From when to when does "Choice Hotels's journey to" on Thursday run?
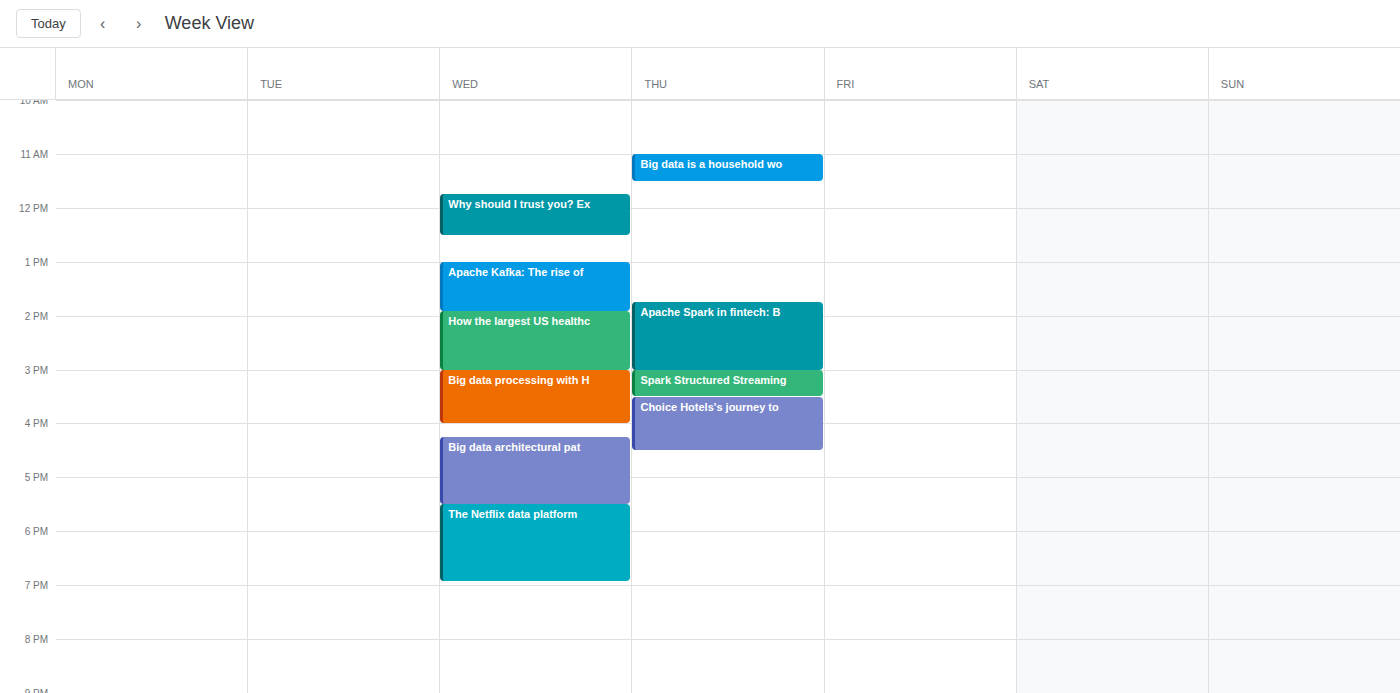
3:30 PM to 4:30 PM